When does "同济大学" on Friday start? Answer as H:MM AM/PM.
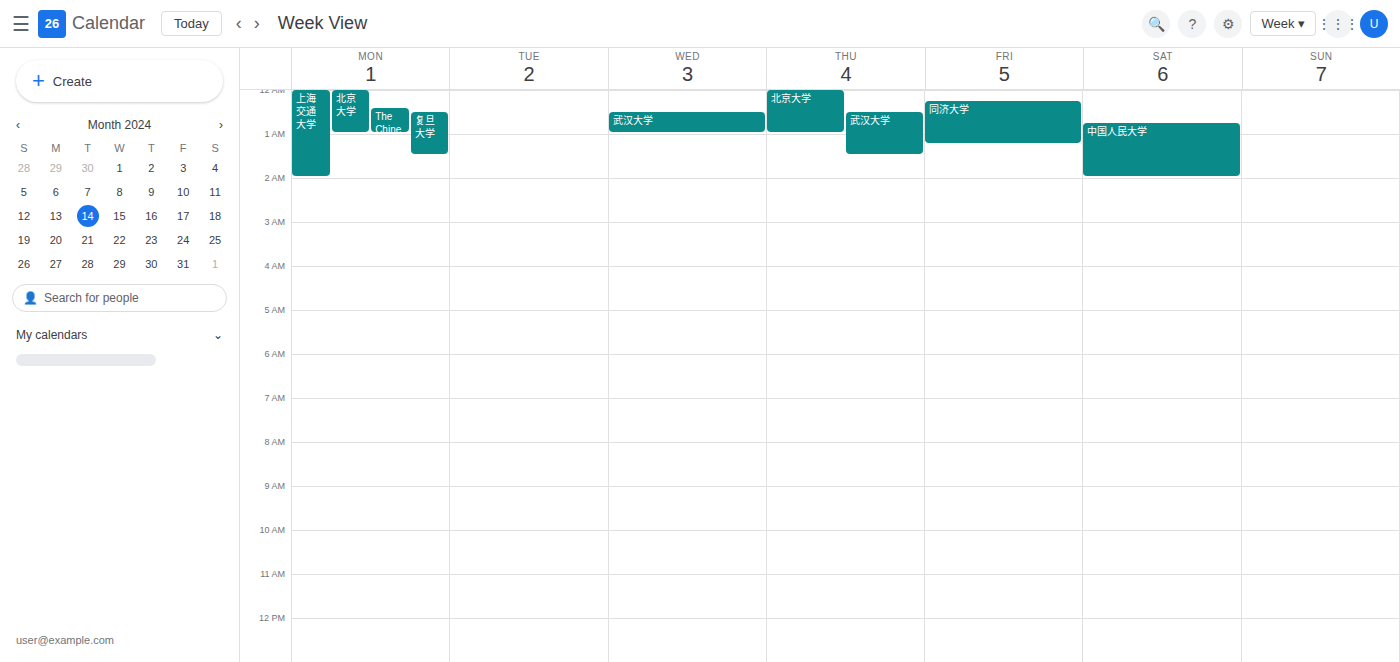
12:15 AM